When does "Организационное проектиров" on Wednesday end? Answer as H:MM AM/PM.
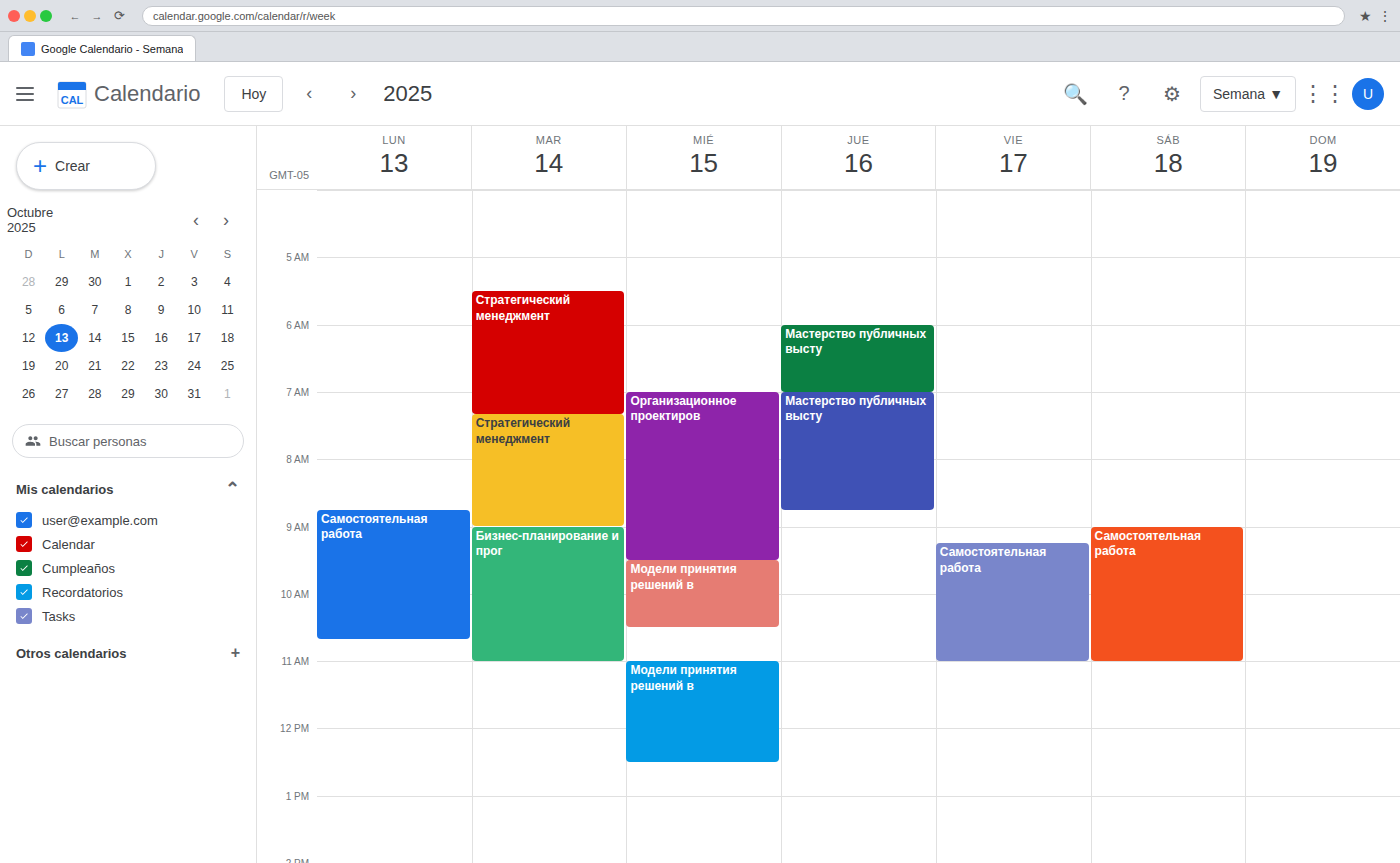
9:30 AM